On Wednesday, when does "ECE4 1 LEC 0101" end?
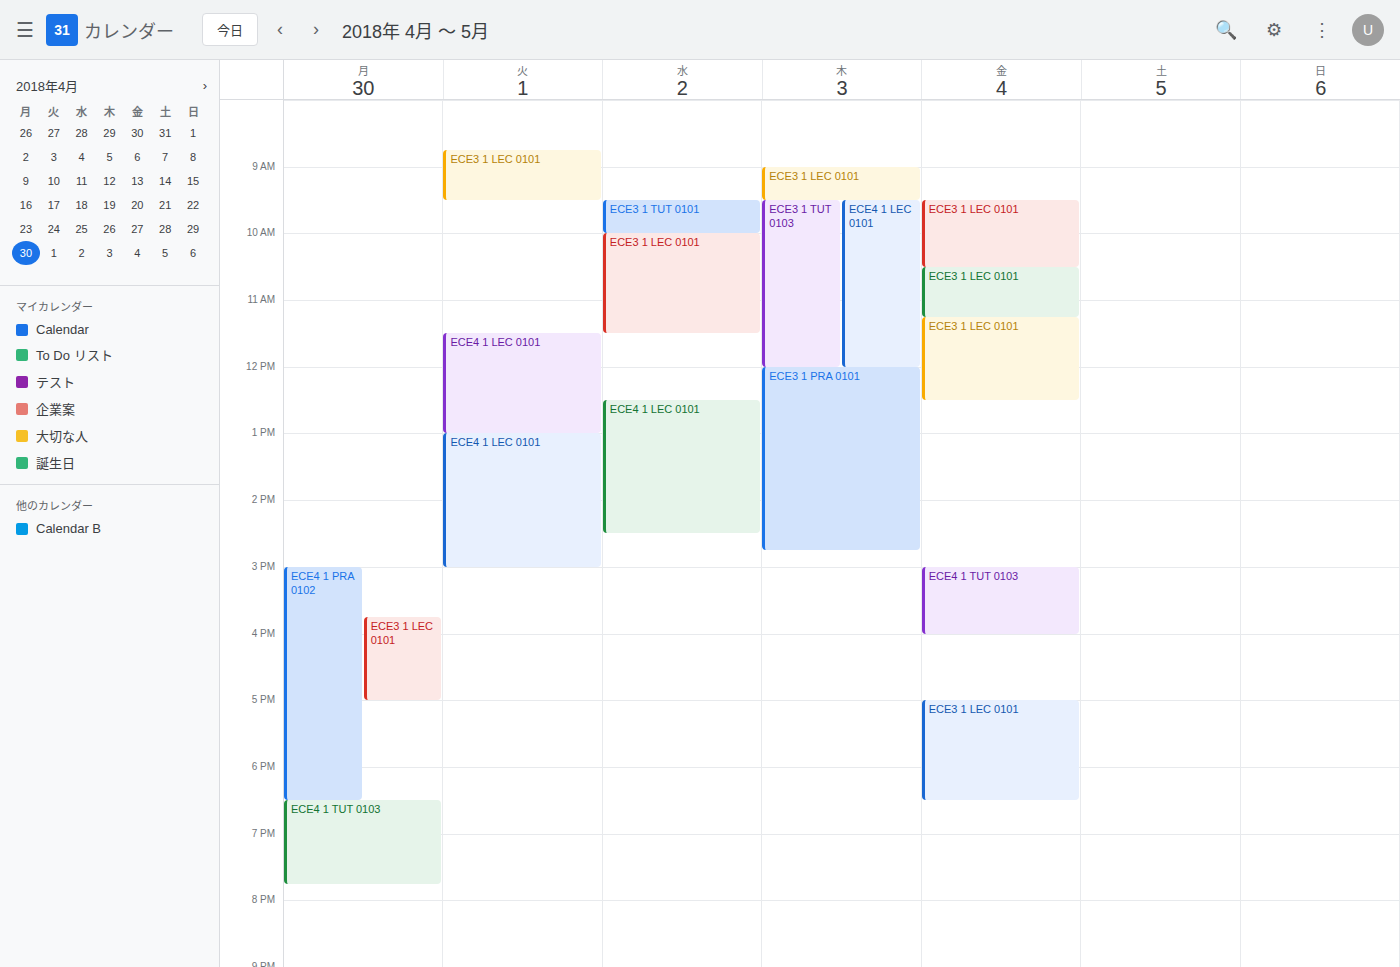
14:30